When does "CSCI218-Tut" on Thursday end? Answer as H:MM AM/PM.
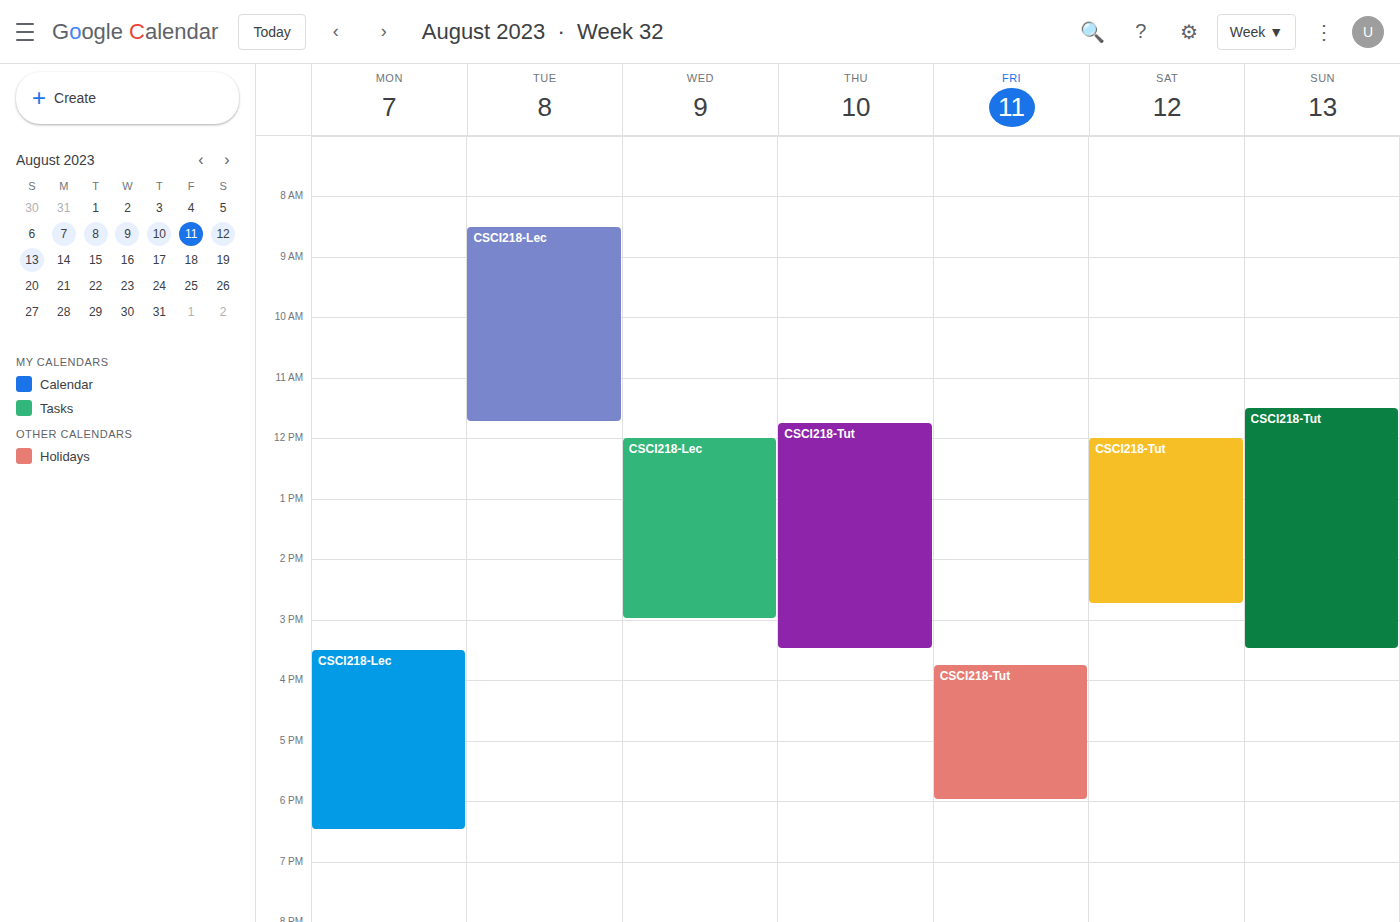
3:30 PM